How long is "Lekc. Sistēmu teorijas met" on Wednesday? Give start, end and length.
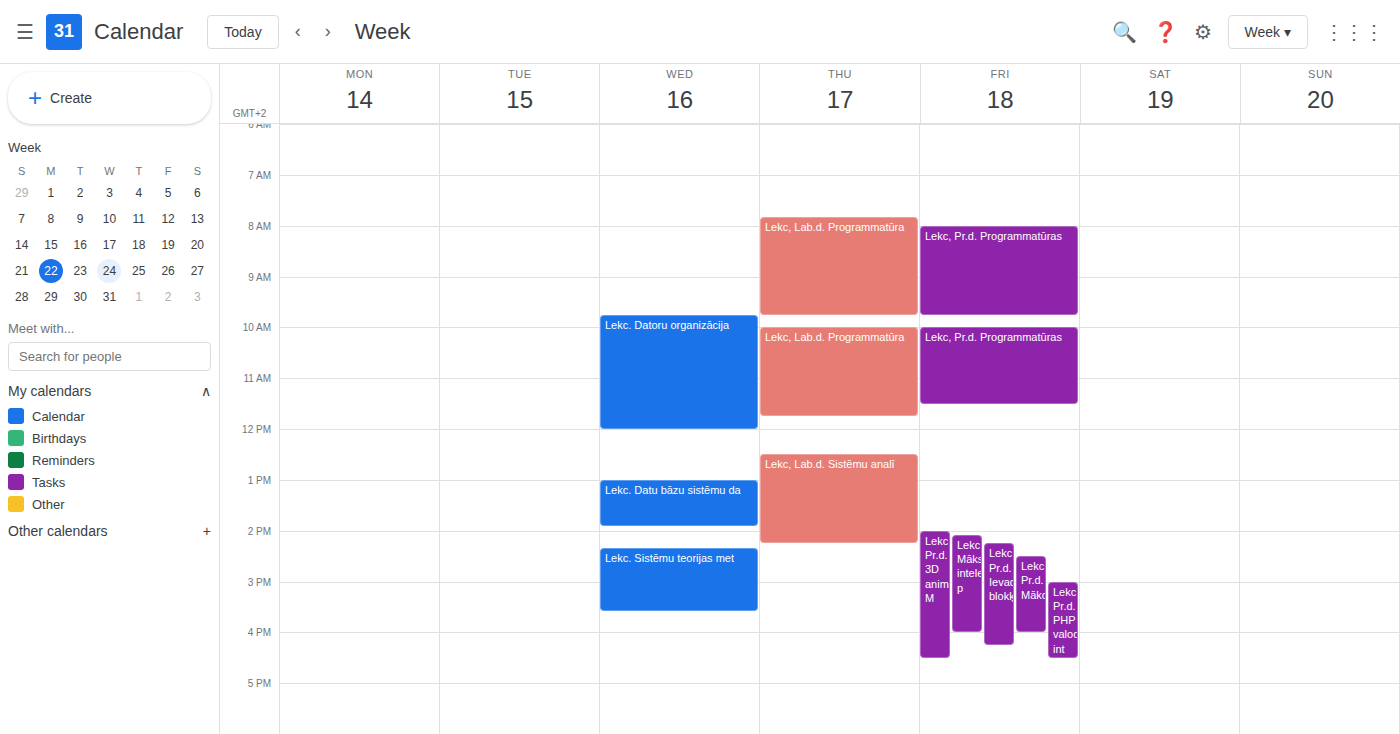
2:20 PM to 3:35 PM, 1 hour 15 minutes